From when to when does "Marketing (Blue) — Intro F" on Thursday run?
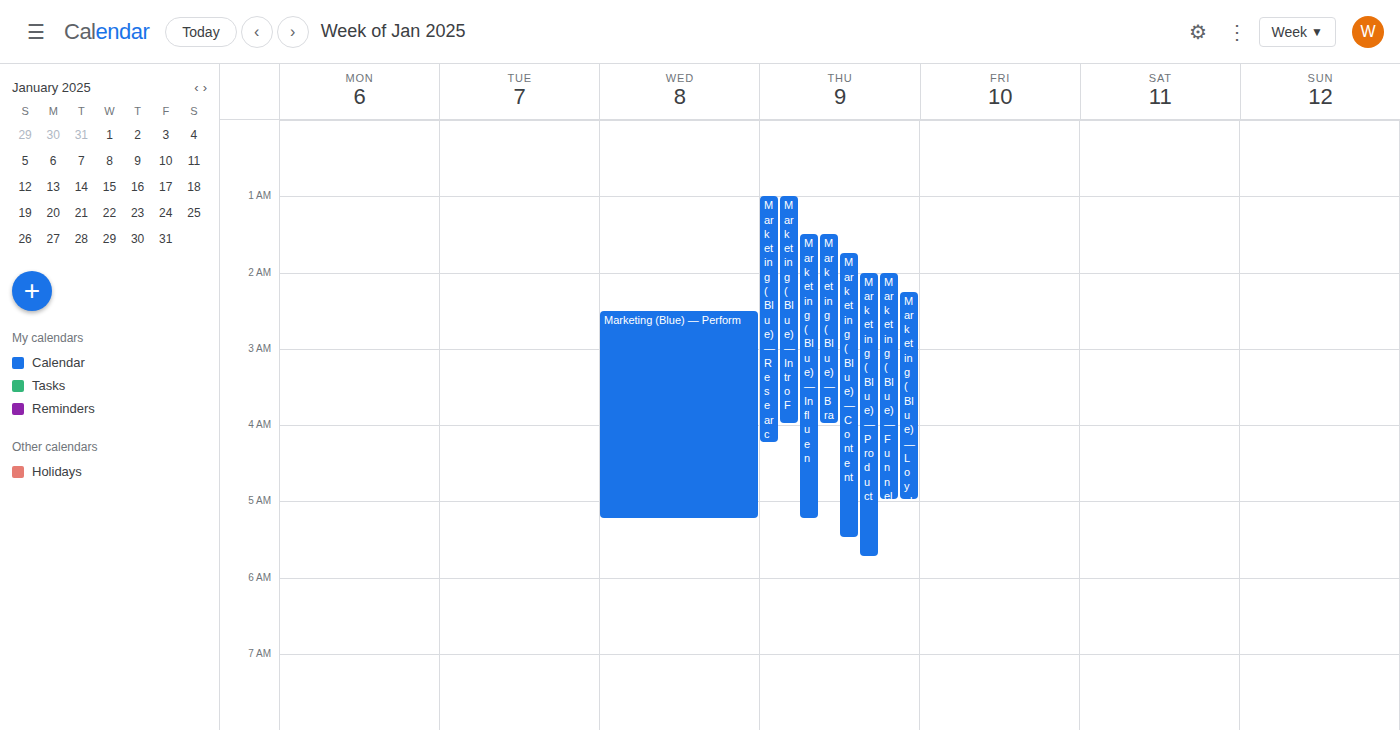
1:00 AM to 4:00 AM